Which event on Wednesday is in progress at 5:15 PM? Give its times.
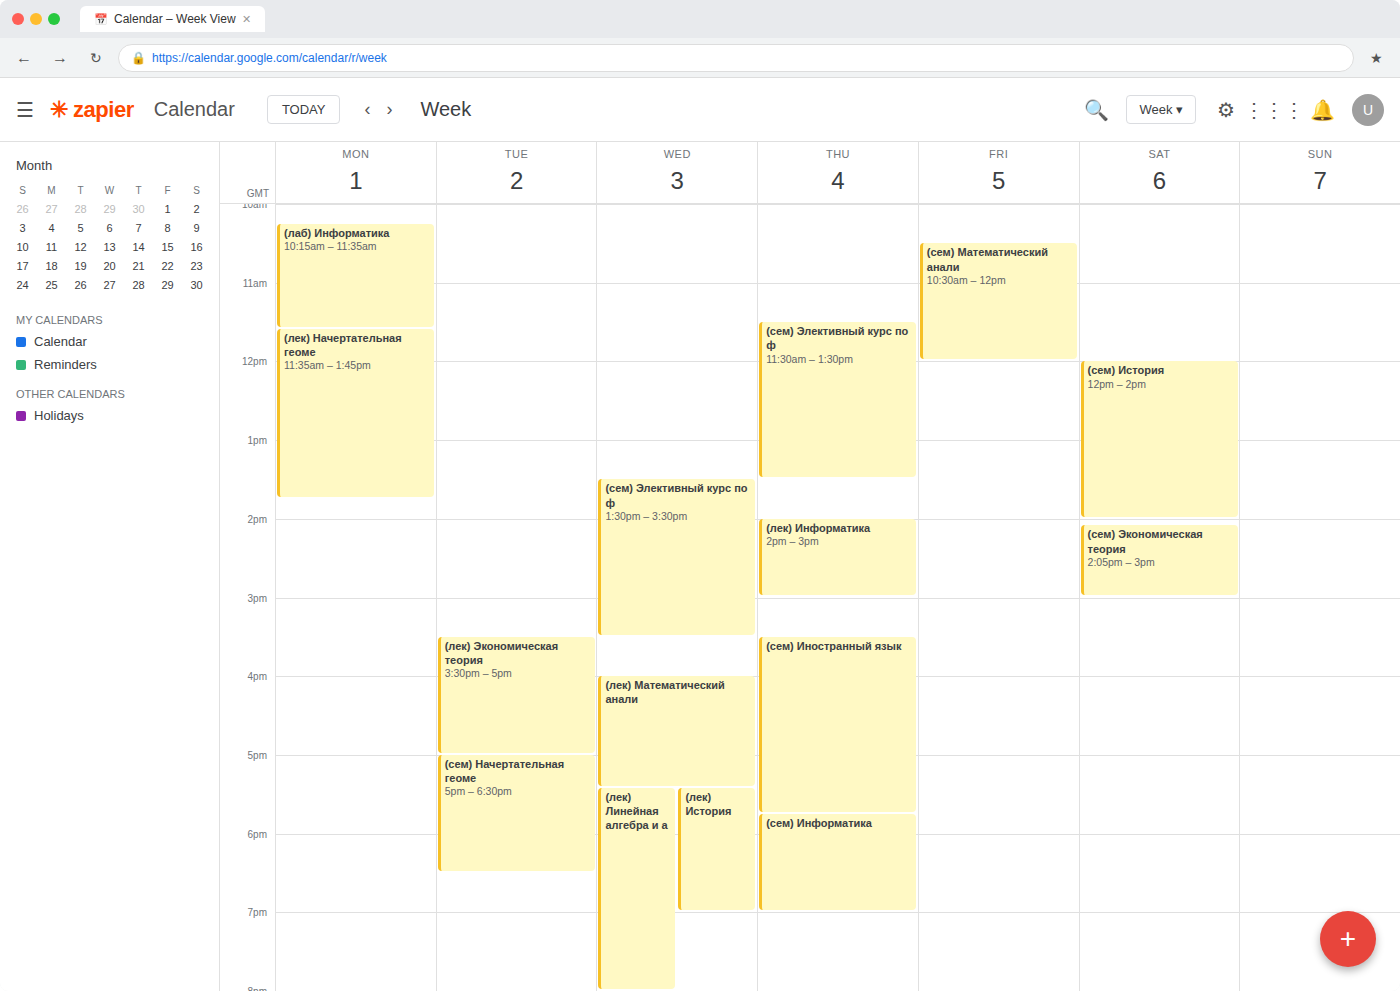
"(лек) Математический анали", 4:00 PM to 5:25 PM